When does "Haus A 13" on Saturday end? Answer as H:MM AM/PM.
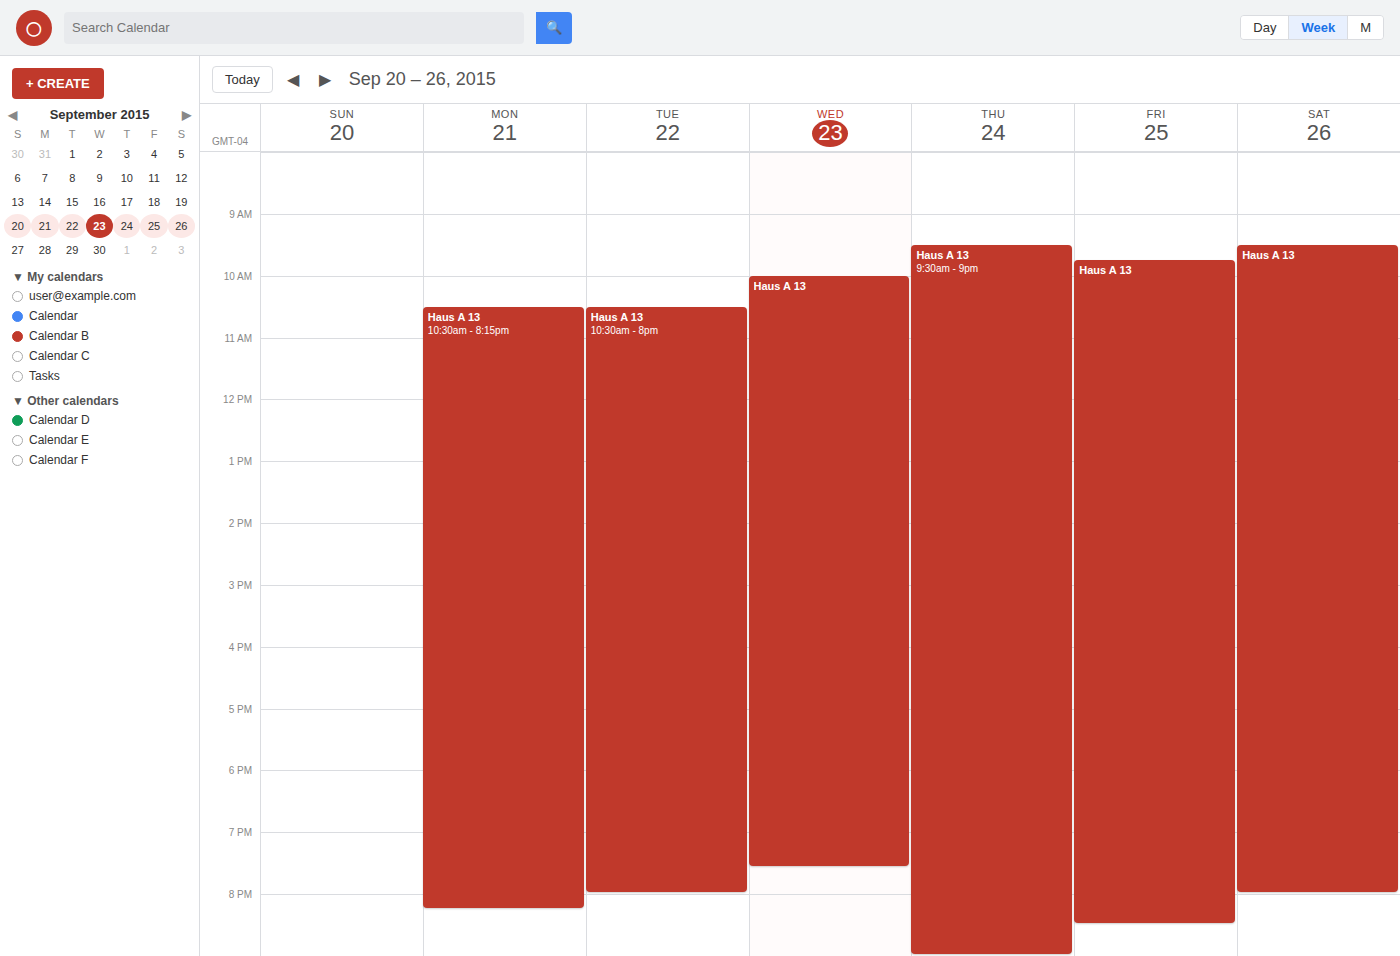
8:00 PM